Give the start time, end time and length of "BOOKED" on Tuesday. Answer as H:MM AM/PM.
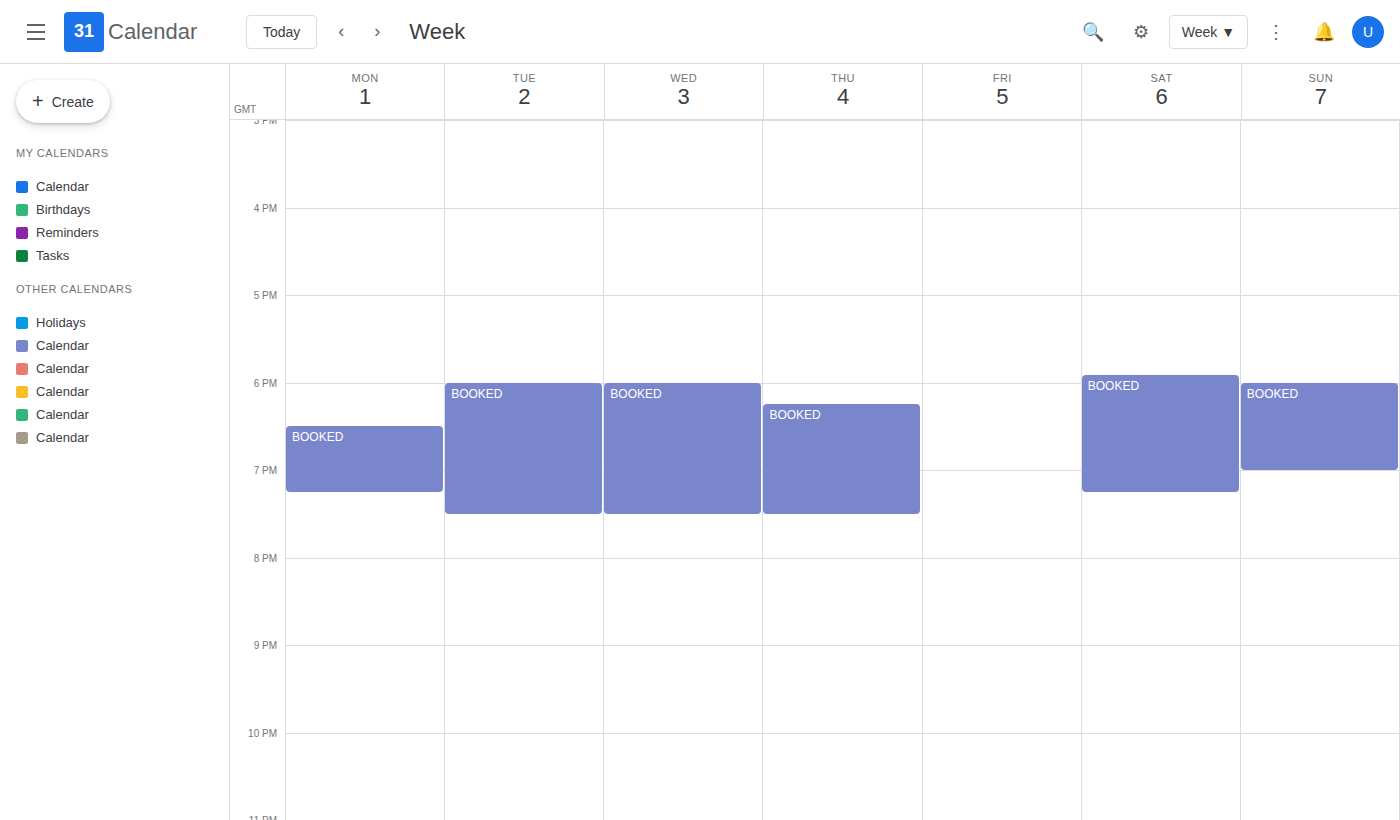
6:00 PM to 7:30 PM, 1 hour 30 minutes